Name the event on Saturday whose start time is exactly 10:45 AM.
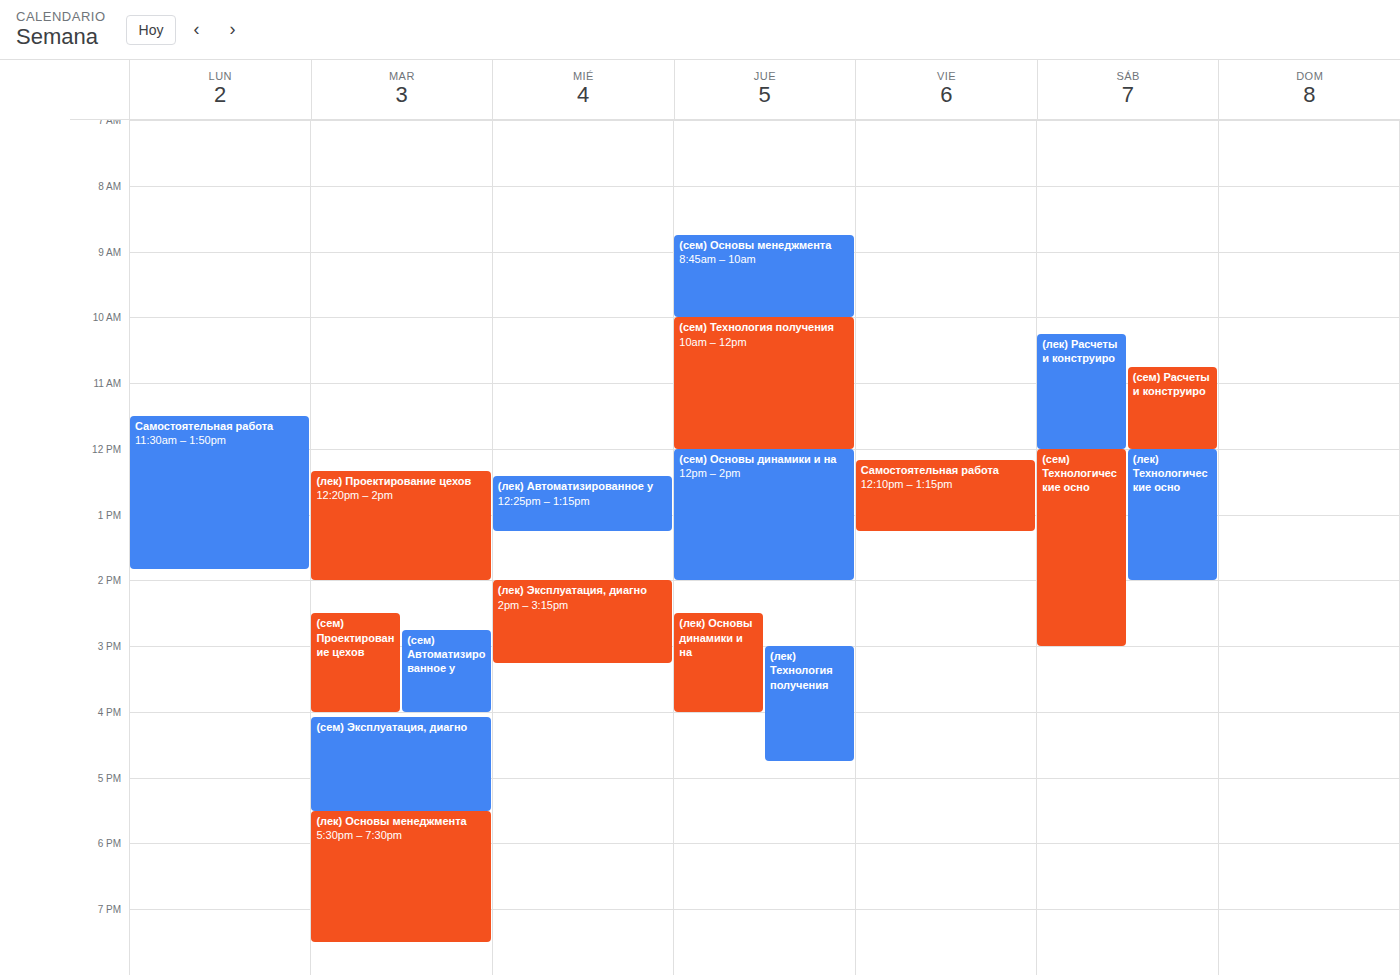
"(сем) Расчеты и конструиро"